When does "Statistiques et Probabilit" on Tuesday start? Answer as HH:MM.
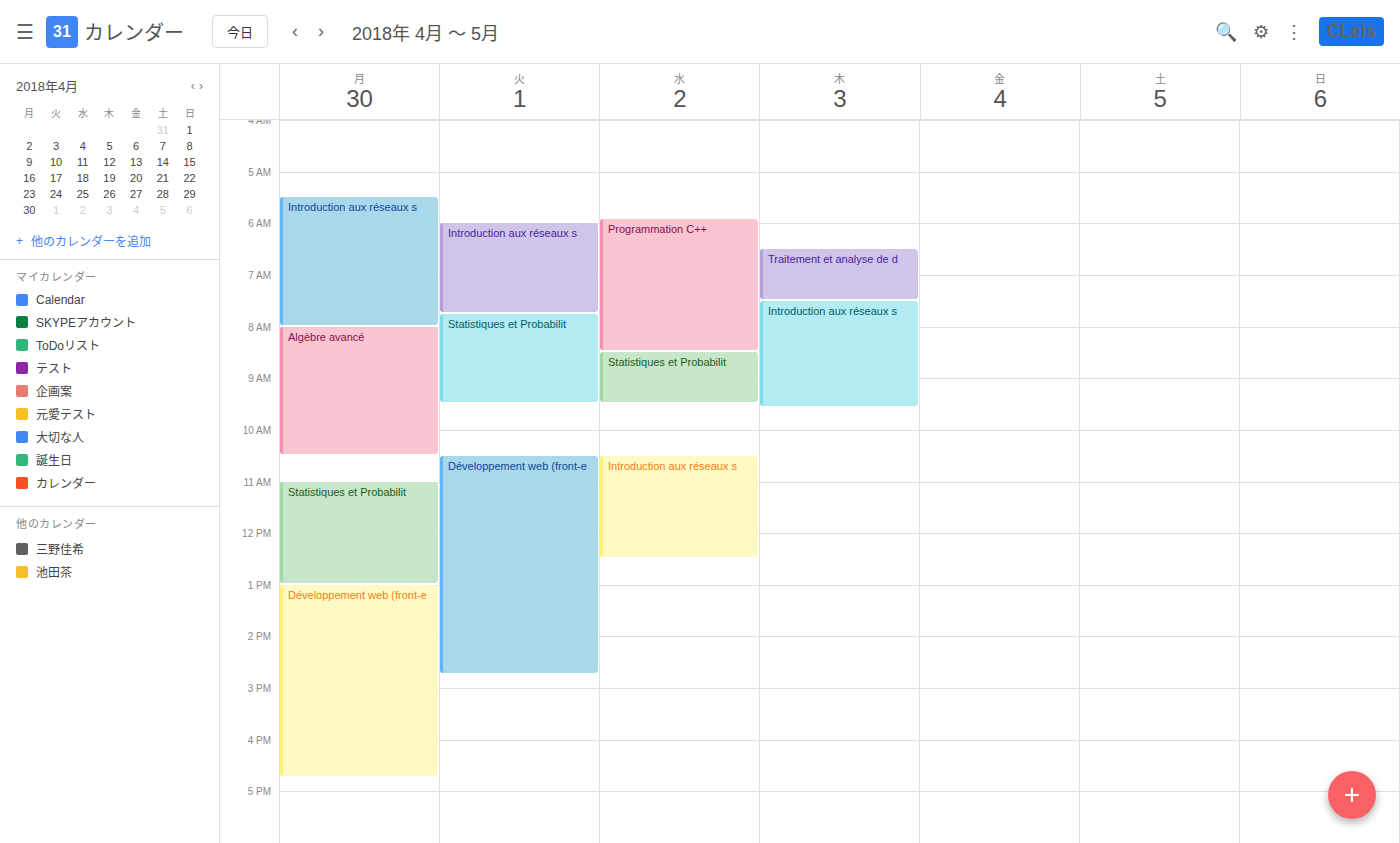
07:45